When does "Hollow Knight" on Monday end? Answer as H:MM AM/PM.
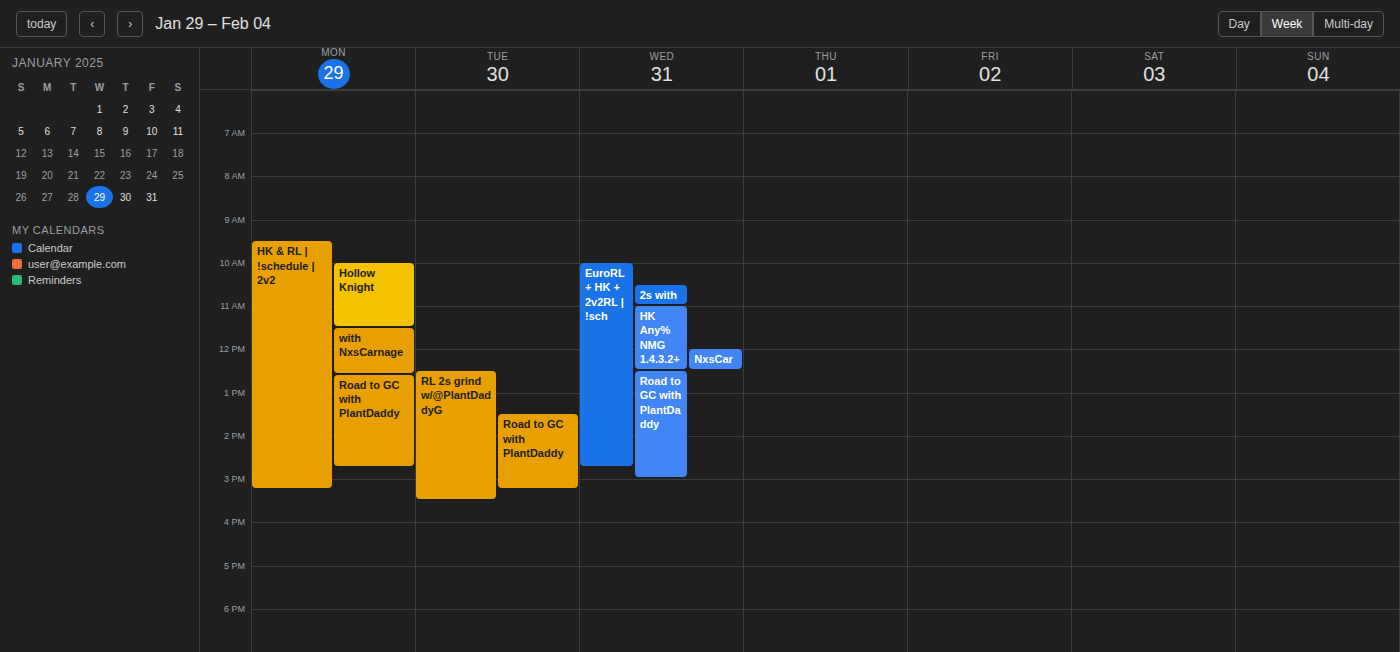
11:30 AM